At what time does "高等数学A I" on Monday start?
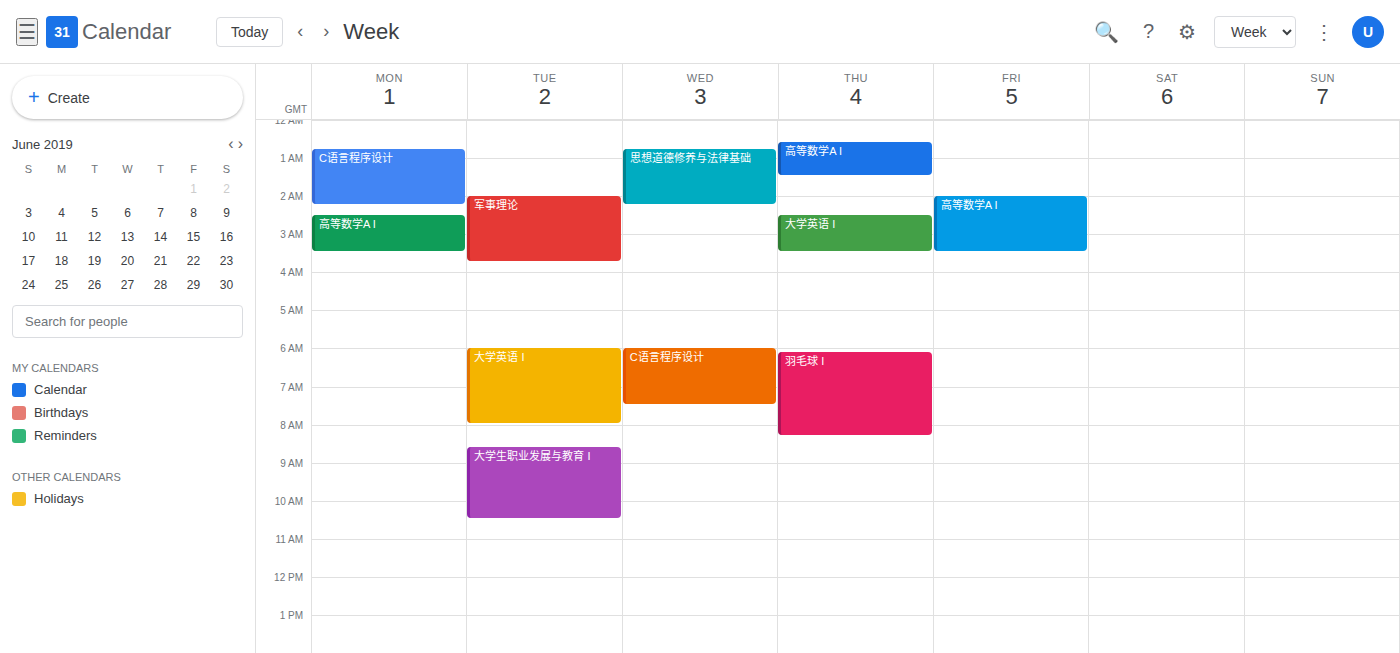
2:30 AM